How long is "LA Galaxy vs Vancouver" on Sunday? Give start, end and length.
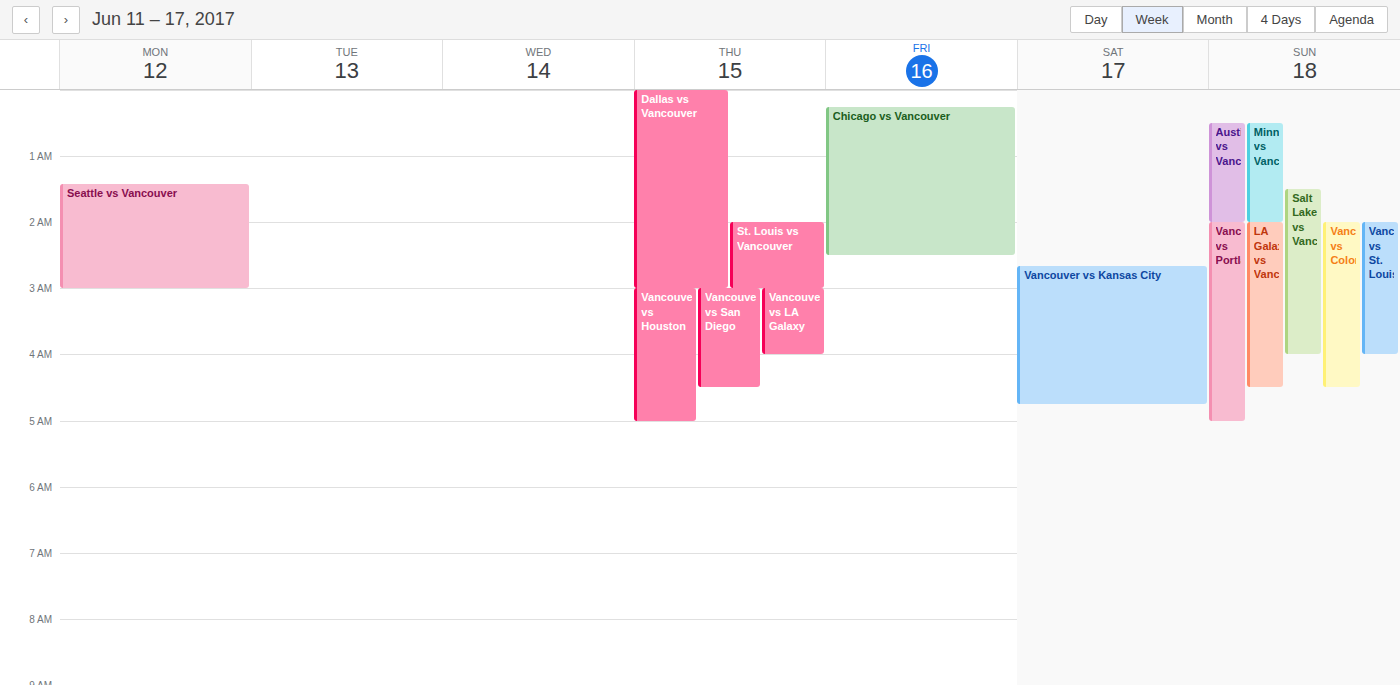
2:00 AM to 4:30 AM, 2 hours 30 minutes